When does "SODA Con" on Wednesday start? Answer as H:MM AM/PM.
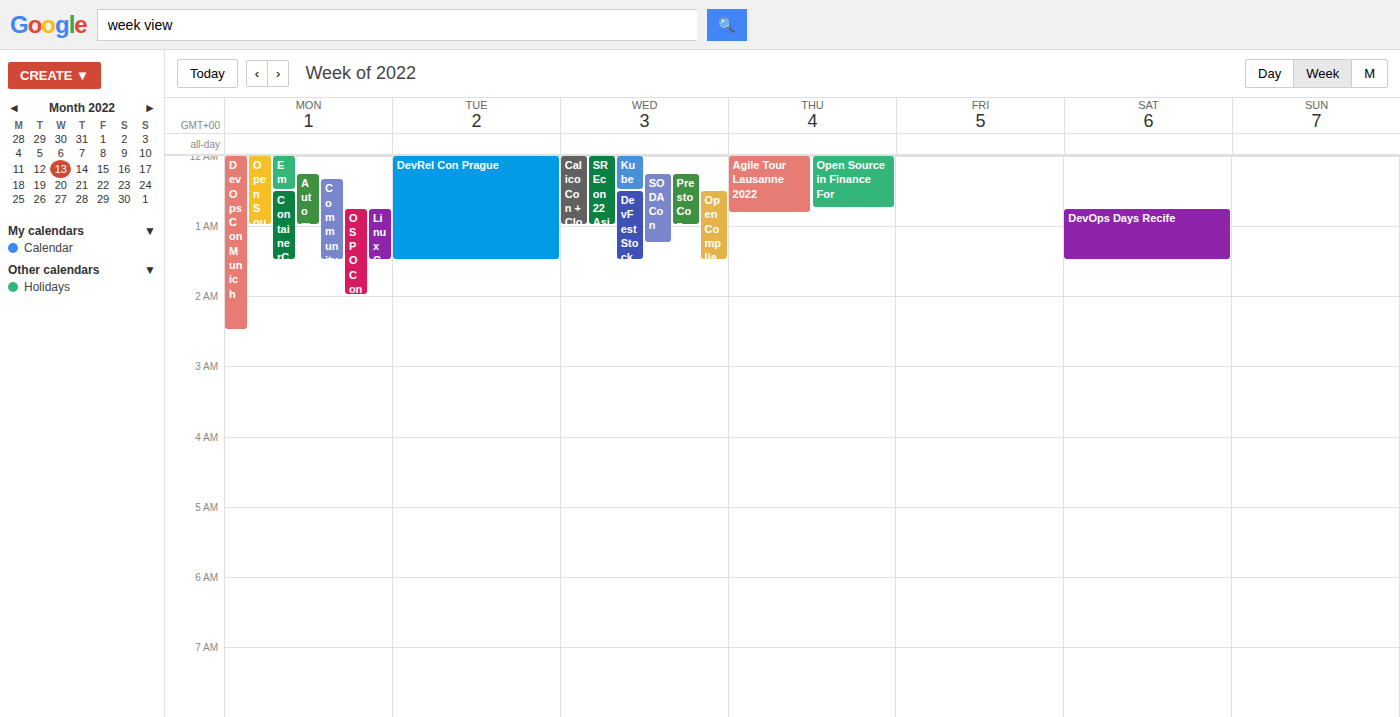
12:15 AM